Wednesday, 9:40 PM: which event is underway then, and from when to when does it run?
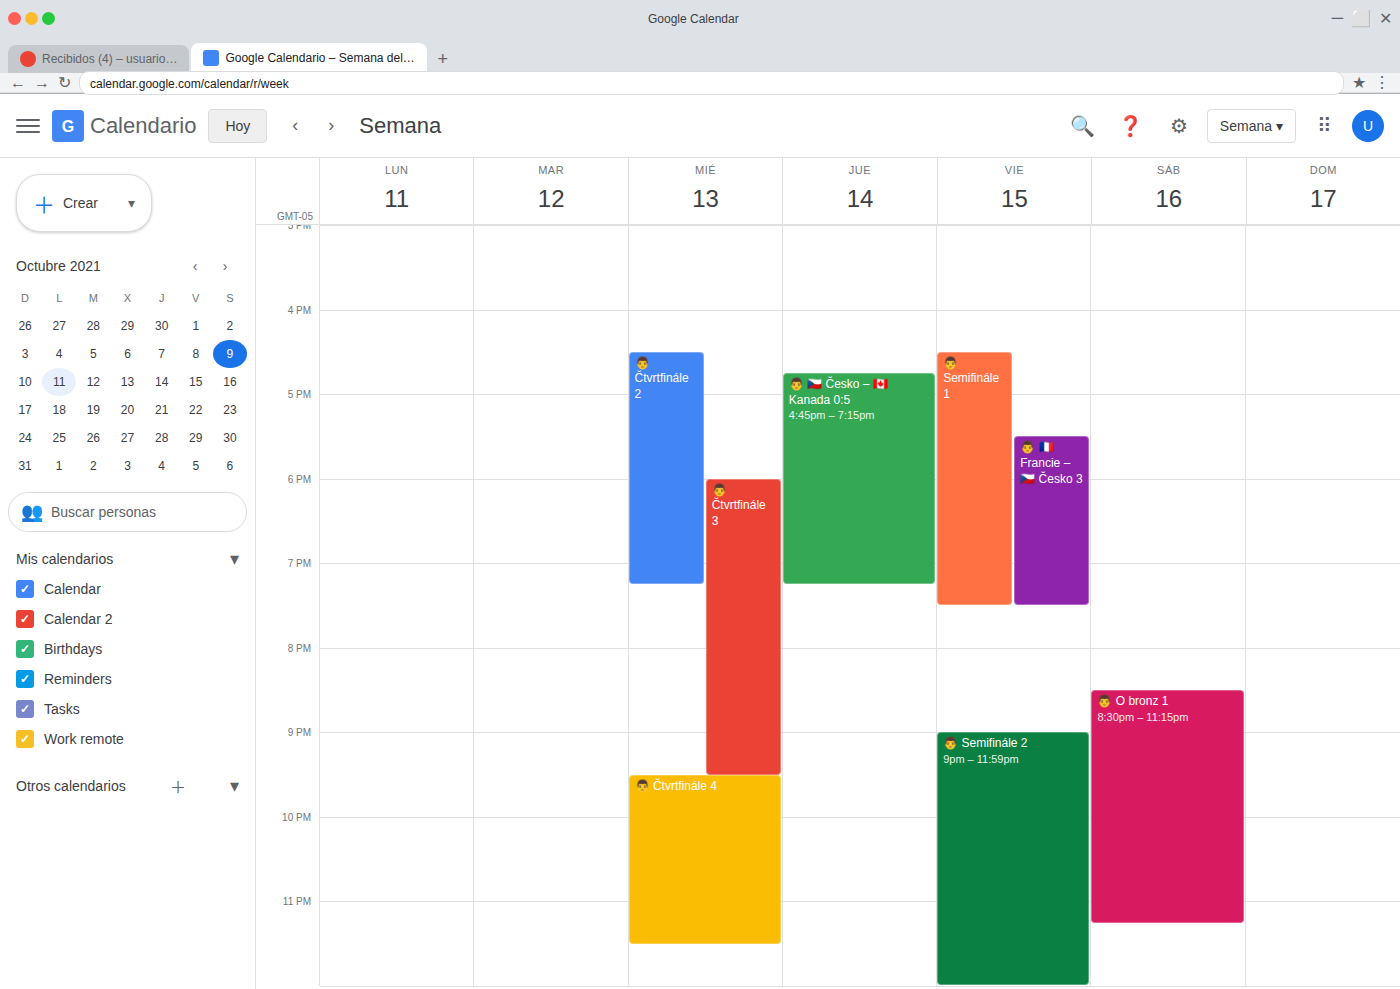
"👨 Čtvrtfinále 4", 9:30 PM to 11:30 PM